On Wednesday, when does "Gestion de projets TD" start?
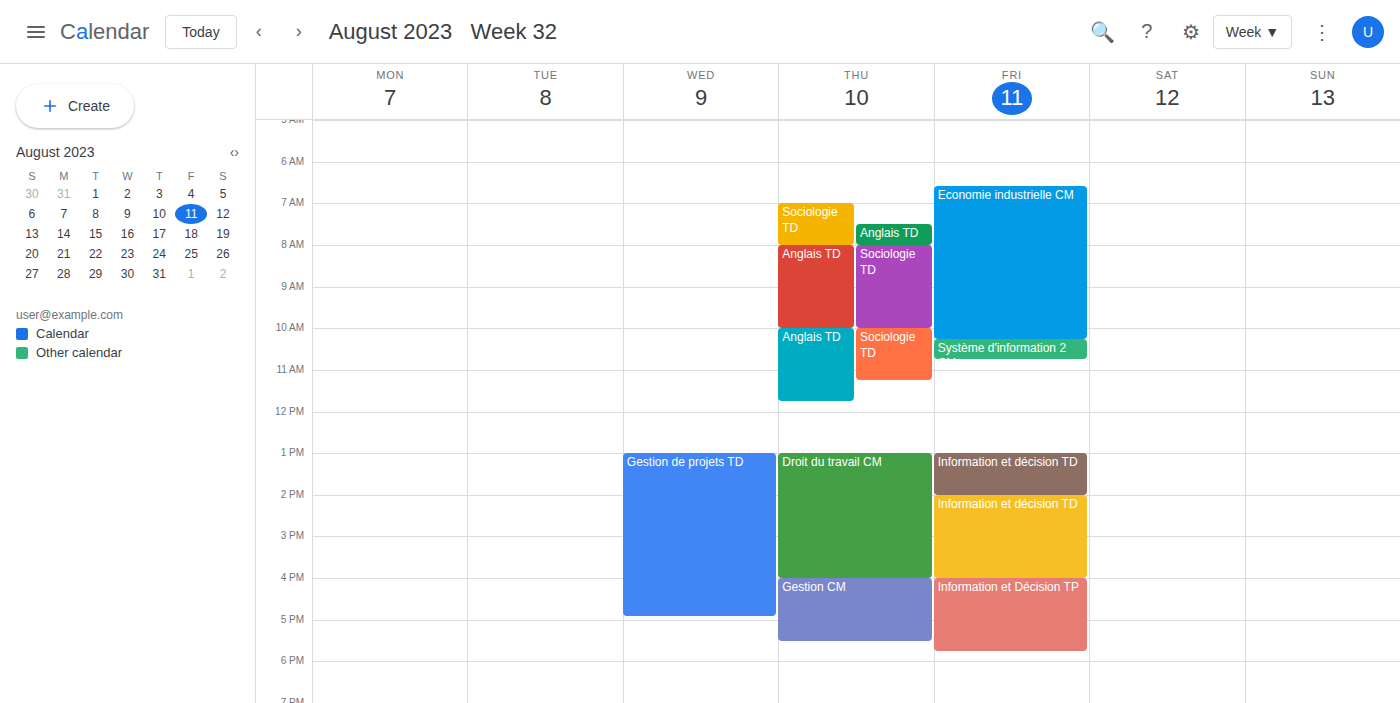
1:00 PM